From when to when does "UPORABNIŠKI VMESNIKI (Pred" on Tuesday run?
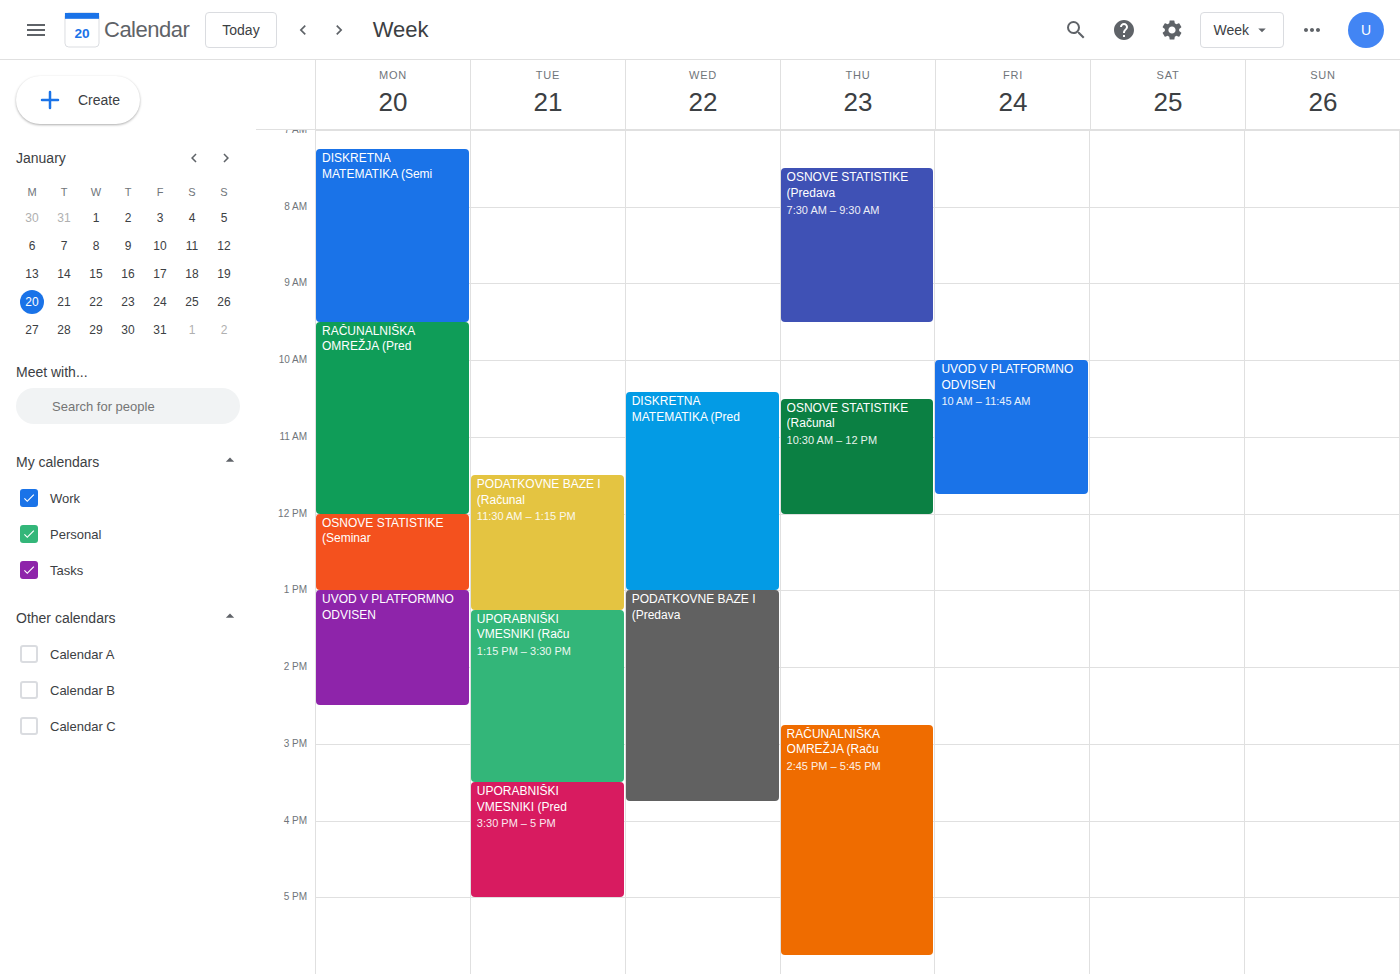
3:30 PM to 5:00 PM